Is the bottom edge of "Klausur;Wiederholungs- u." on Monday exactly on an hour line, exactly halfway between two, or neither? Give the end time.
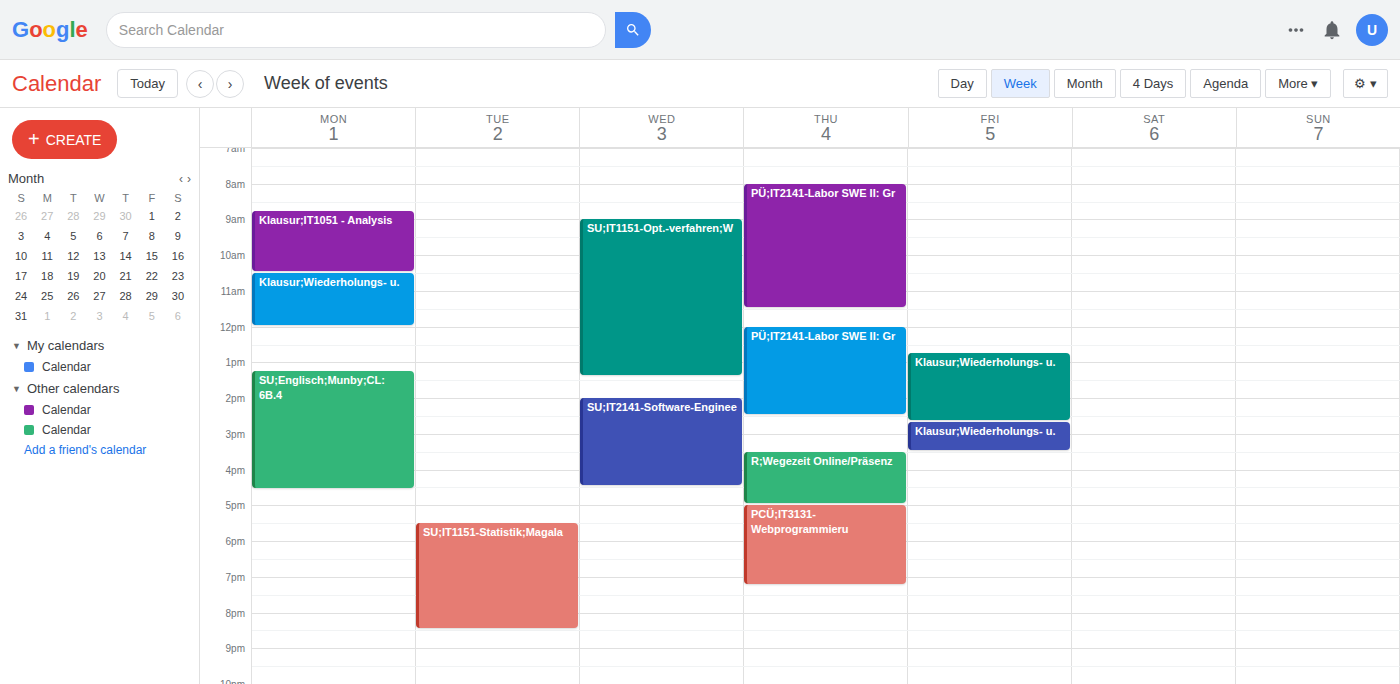
12:00 PM -- exactly on the 12 PM line.